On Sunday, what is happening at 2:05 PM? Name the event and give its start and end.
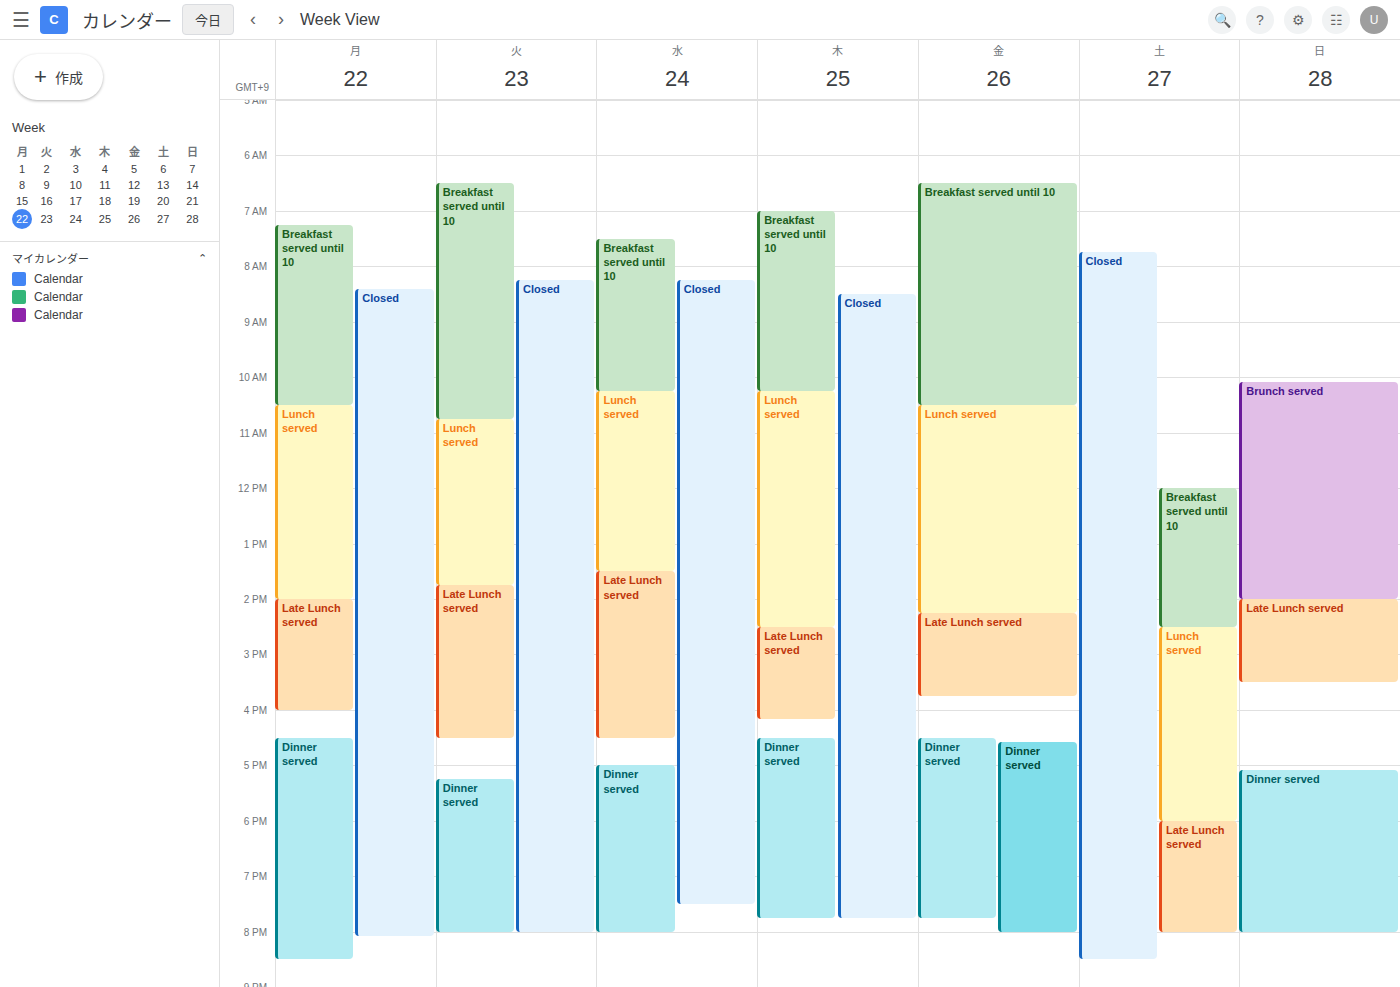
"Late Lunch served", 2:00 PM to 3:30 PM